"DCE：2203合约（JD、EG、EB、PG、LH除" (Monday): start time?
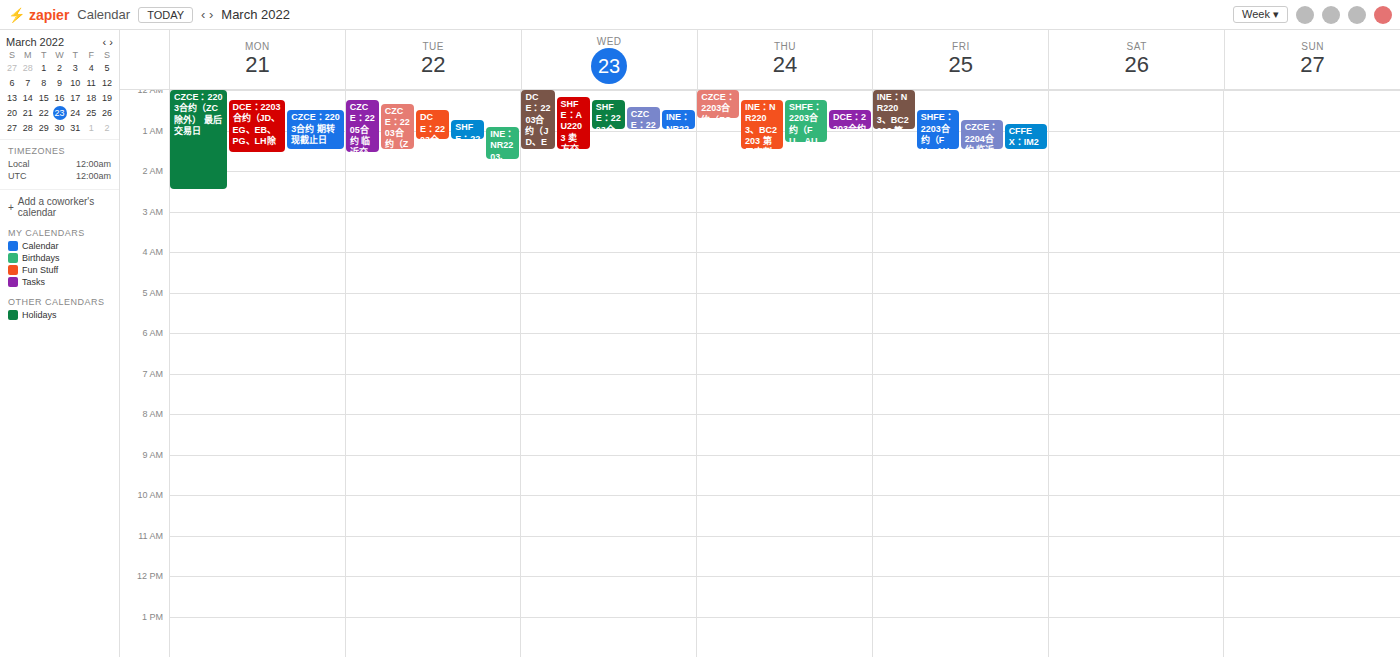
00:15